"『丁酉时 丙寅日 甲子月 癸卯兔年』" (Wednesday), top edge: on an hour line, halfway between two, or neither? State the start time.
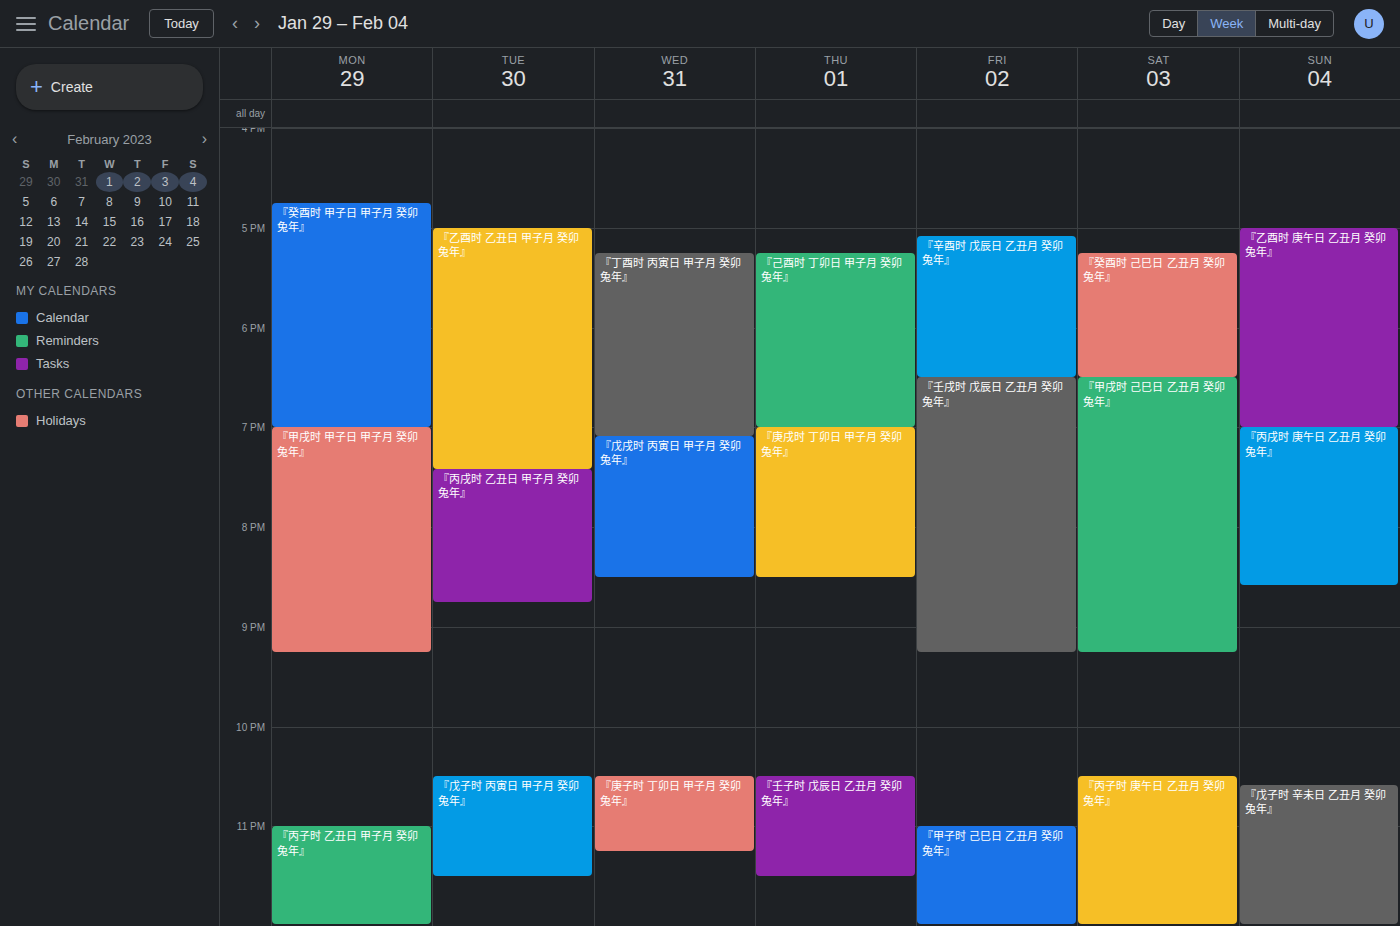
5:15 PM -- neither: a quarter of the way from the 5 PM line to the 6 PM line.